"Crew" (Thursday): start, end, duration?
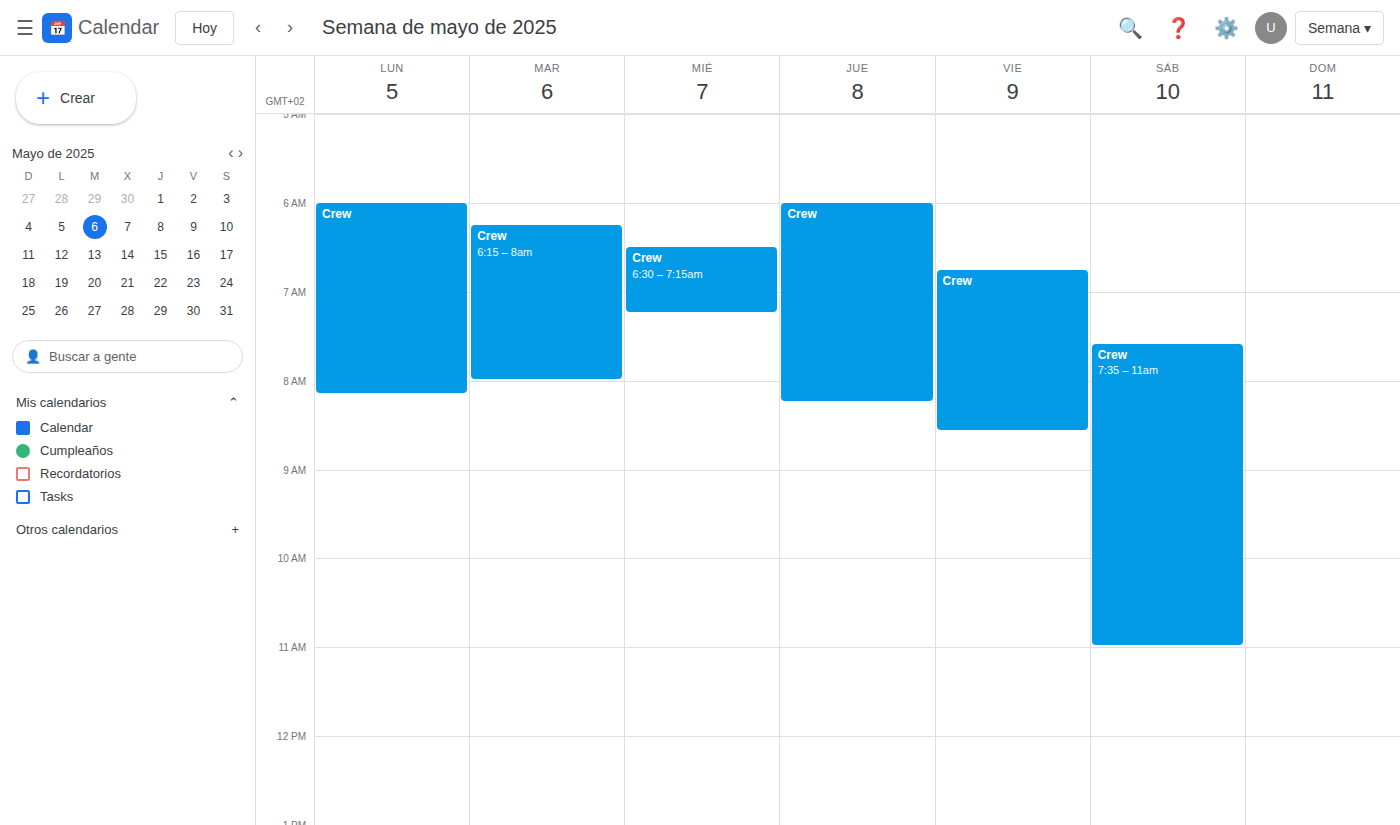
06:00 to 08:15, 2 hours 15 minutes